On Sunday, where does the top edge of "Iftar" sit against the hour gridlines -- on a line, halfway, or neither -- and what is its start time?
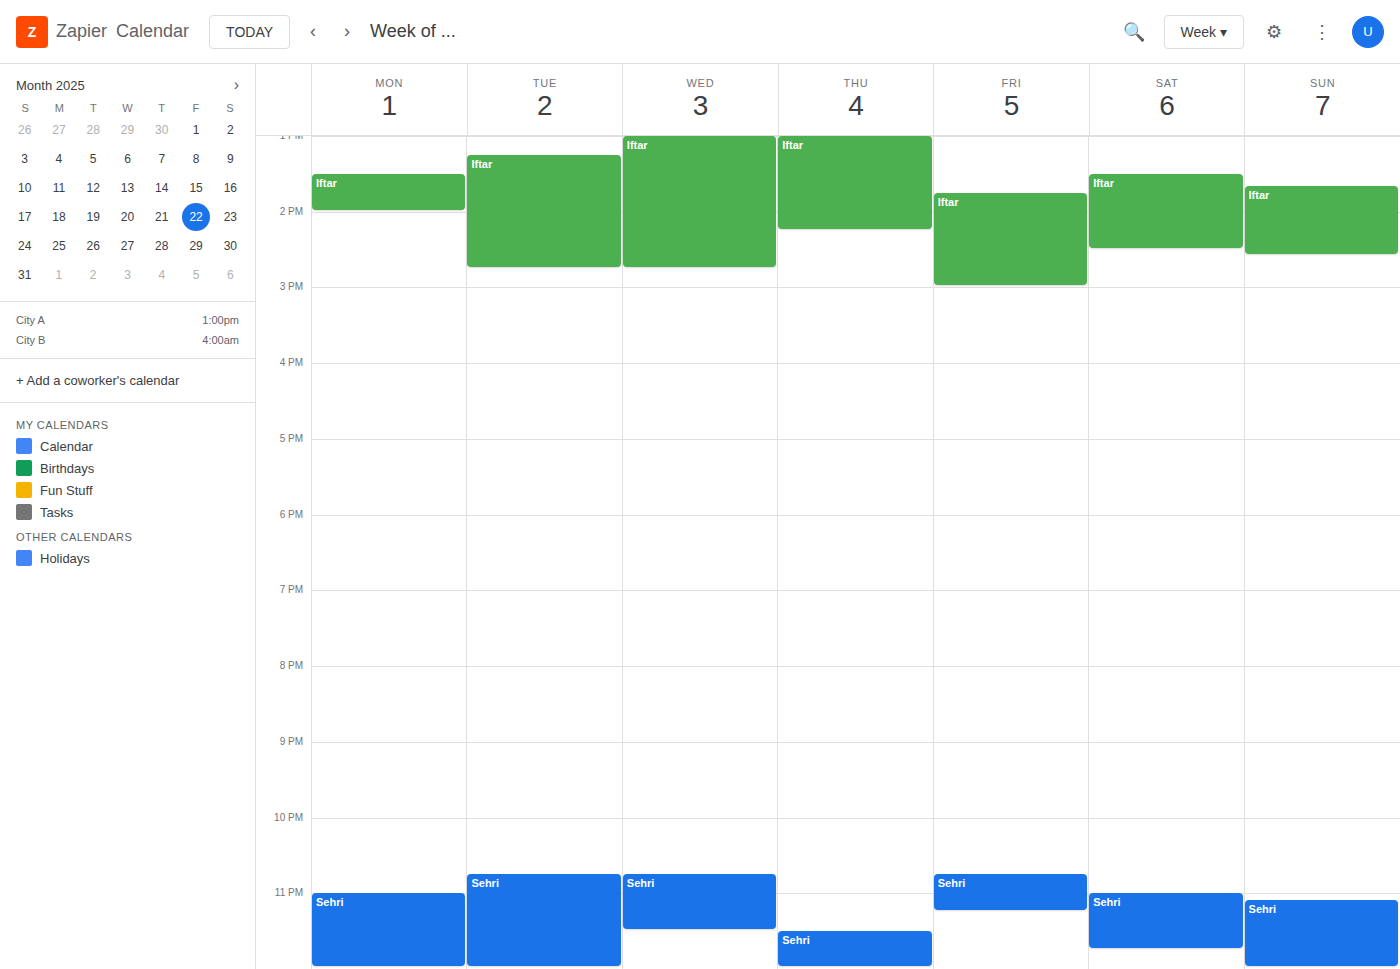
1:40 PM -- neither: 40 minutes below the 1 PM line and 20 minutes above the 2 PM line.